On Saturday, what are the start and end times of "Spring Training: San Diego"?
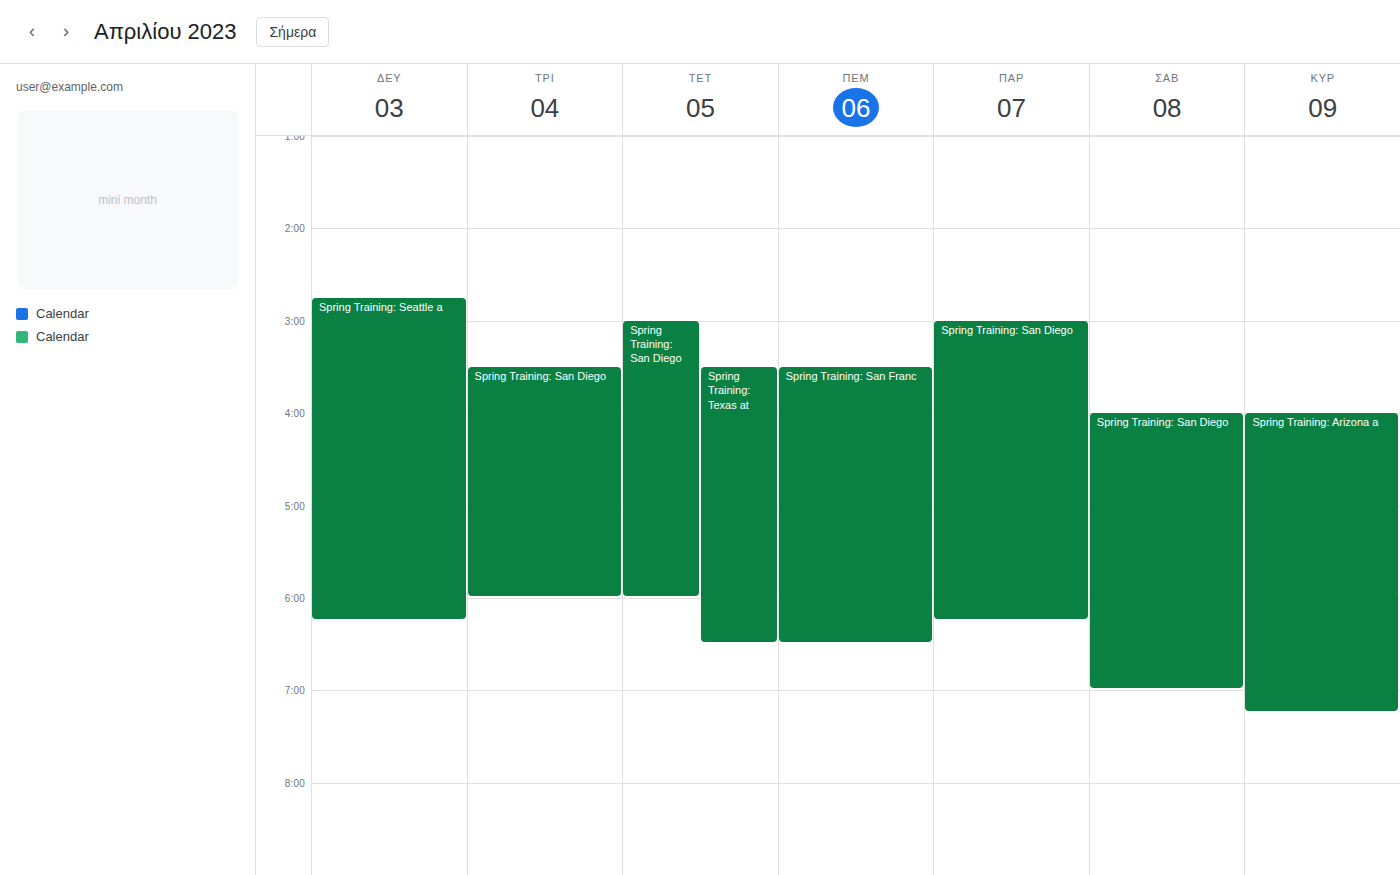
4:00 PM to 7:00 PM